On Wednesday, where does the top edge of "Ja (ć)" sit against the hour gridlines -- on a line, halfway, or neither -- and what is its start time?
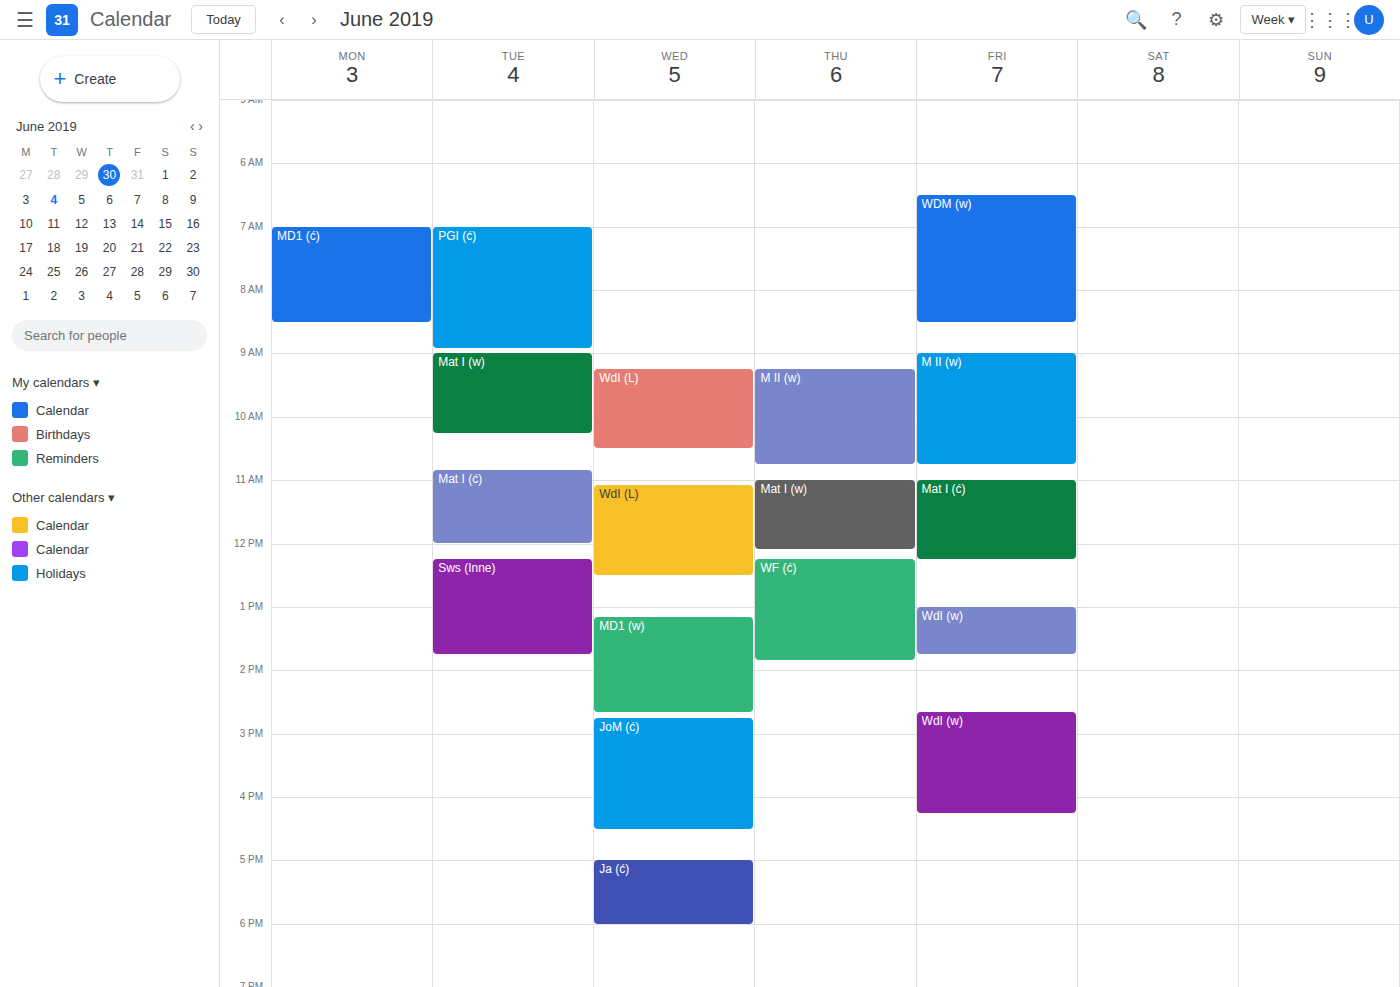
5:00 PM -- exactly on the 5 PM line.